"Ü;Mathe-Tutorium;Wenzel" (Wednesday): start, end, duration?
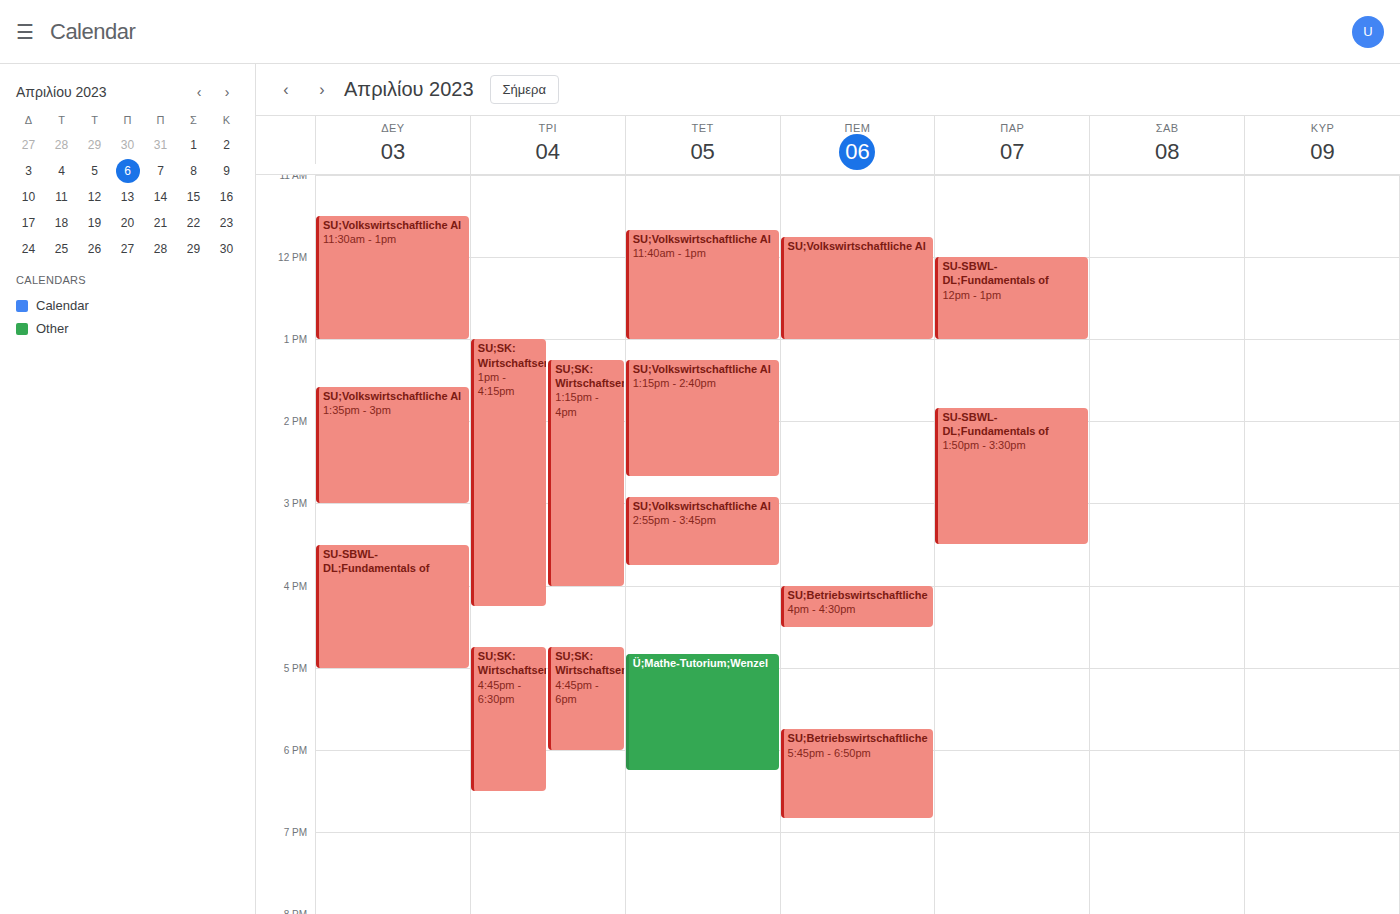
4:50 PM to 6:15 PM, 1 hour 25 minutes